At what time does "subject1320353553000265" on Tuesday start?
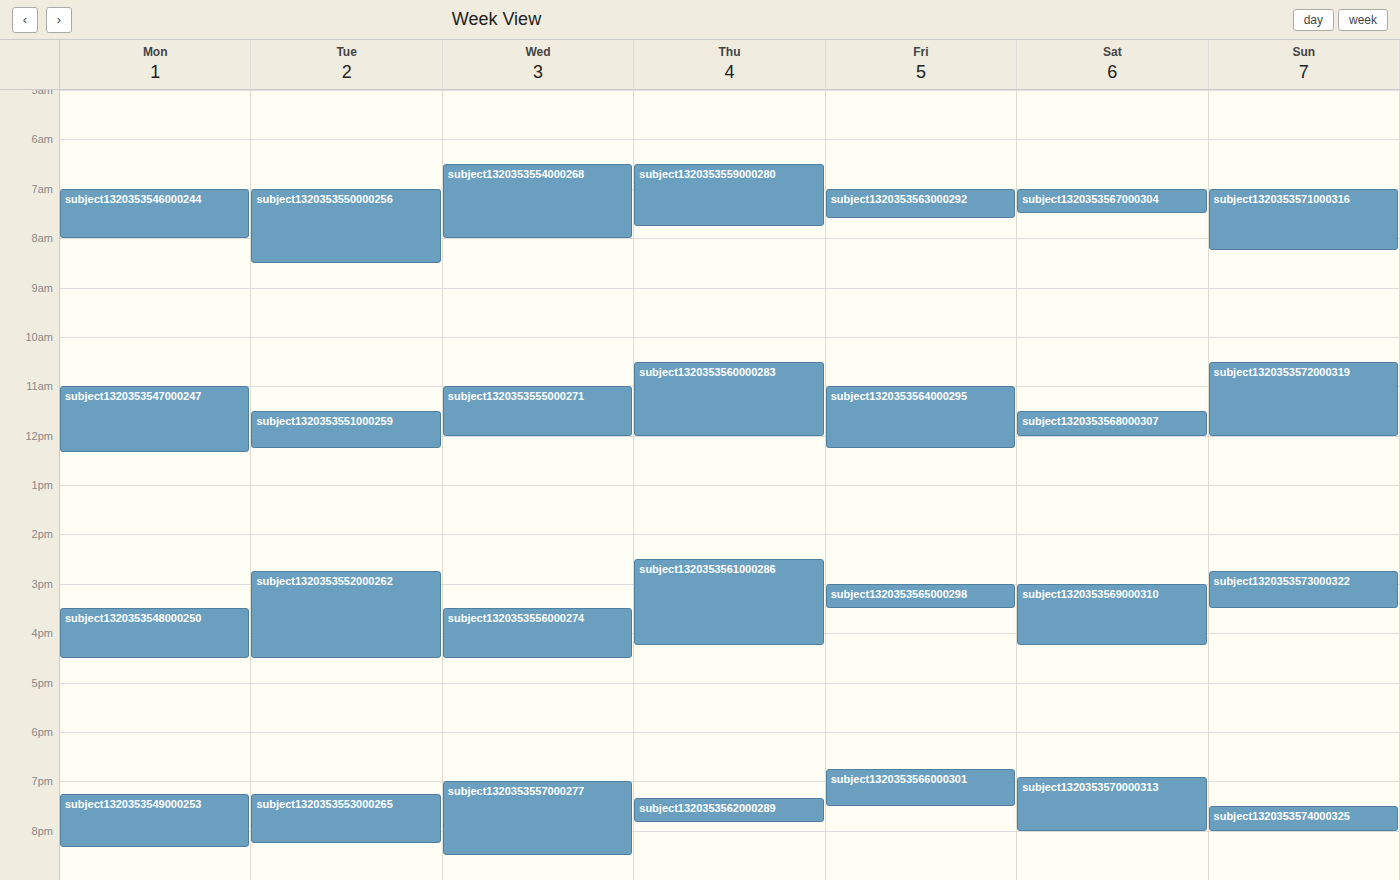
19:15